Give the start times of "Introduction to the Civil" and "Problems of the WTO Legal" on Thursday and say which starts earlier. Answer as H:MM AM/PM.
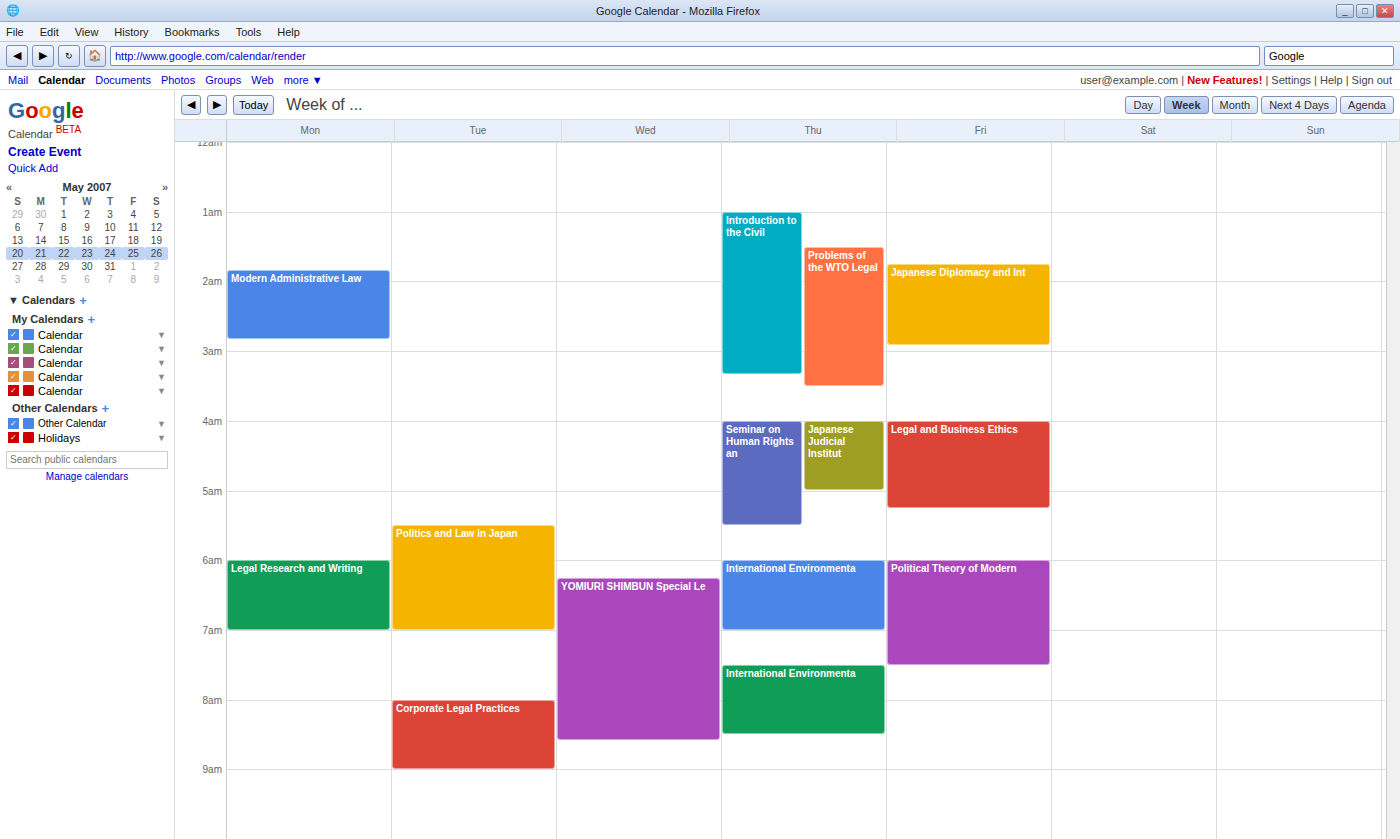
"Introduction to the Civil" 1:00 AM; "Problems of the WTO Legal" 1:30 AM.